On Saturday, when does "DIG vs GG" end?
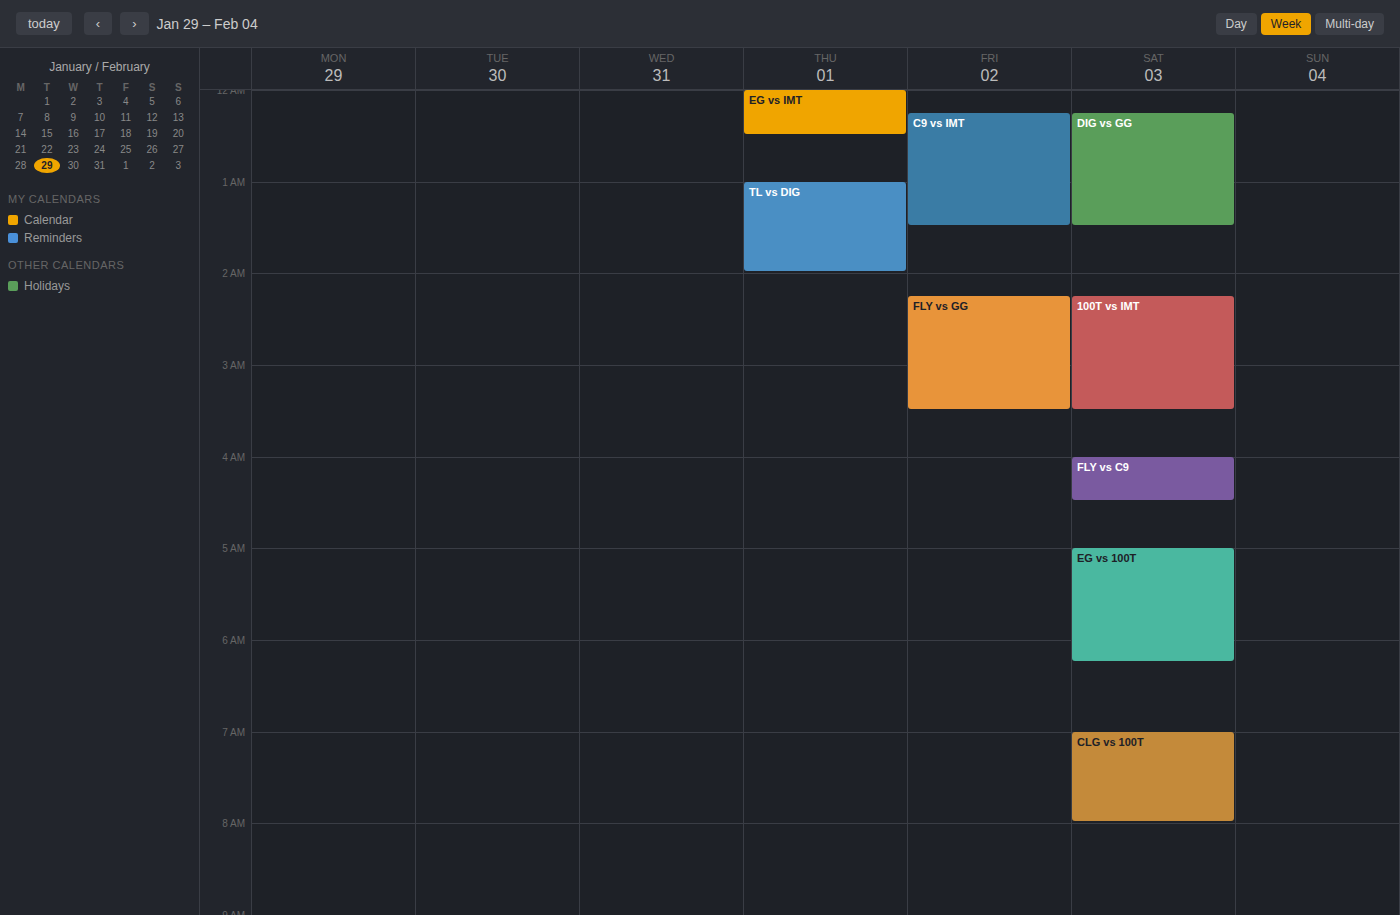
1:30 AM